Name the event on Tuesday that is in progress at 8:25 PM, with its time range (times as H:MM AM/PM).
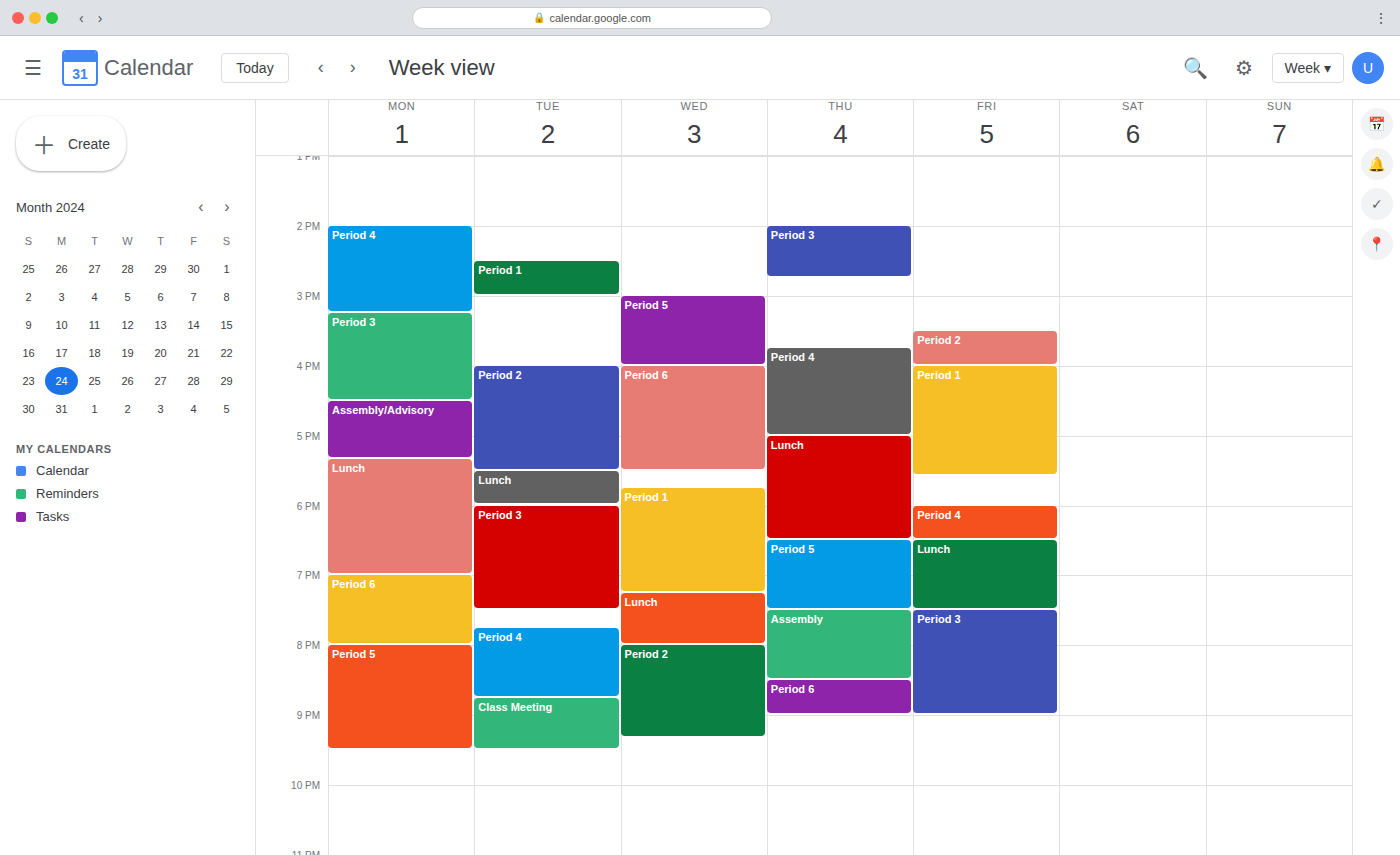
"Period 4", 7:45 PM to 8:45 PM